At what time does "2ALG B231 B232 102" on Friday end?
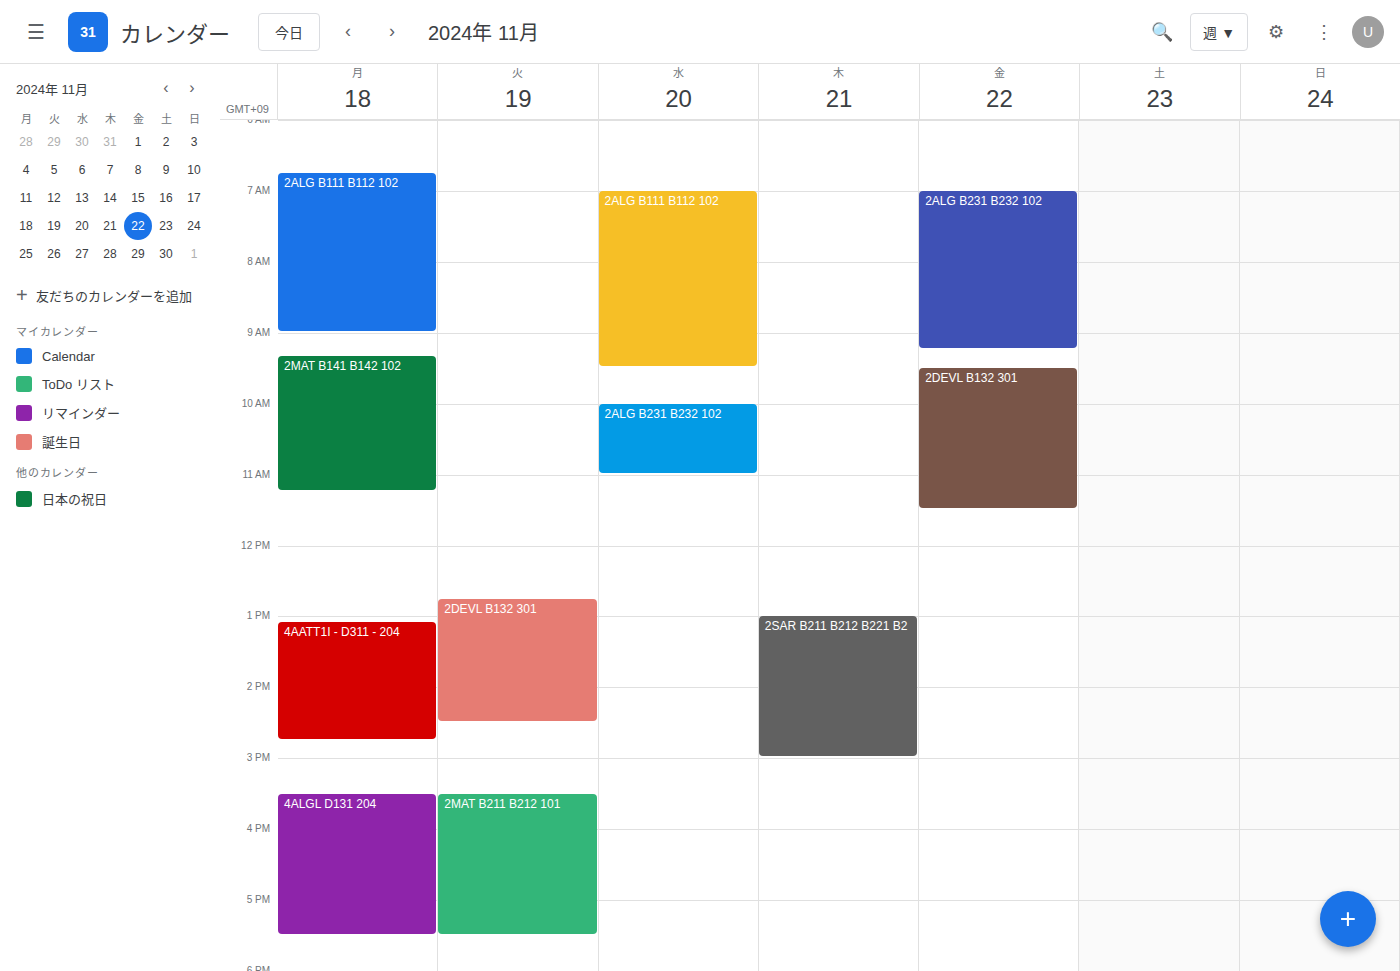
9:15 AM